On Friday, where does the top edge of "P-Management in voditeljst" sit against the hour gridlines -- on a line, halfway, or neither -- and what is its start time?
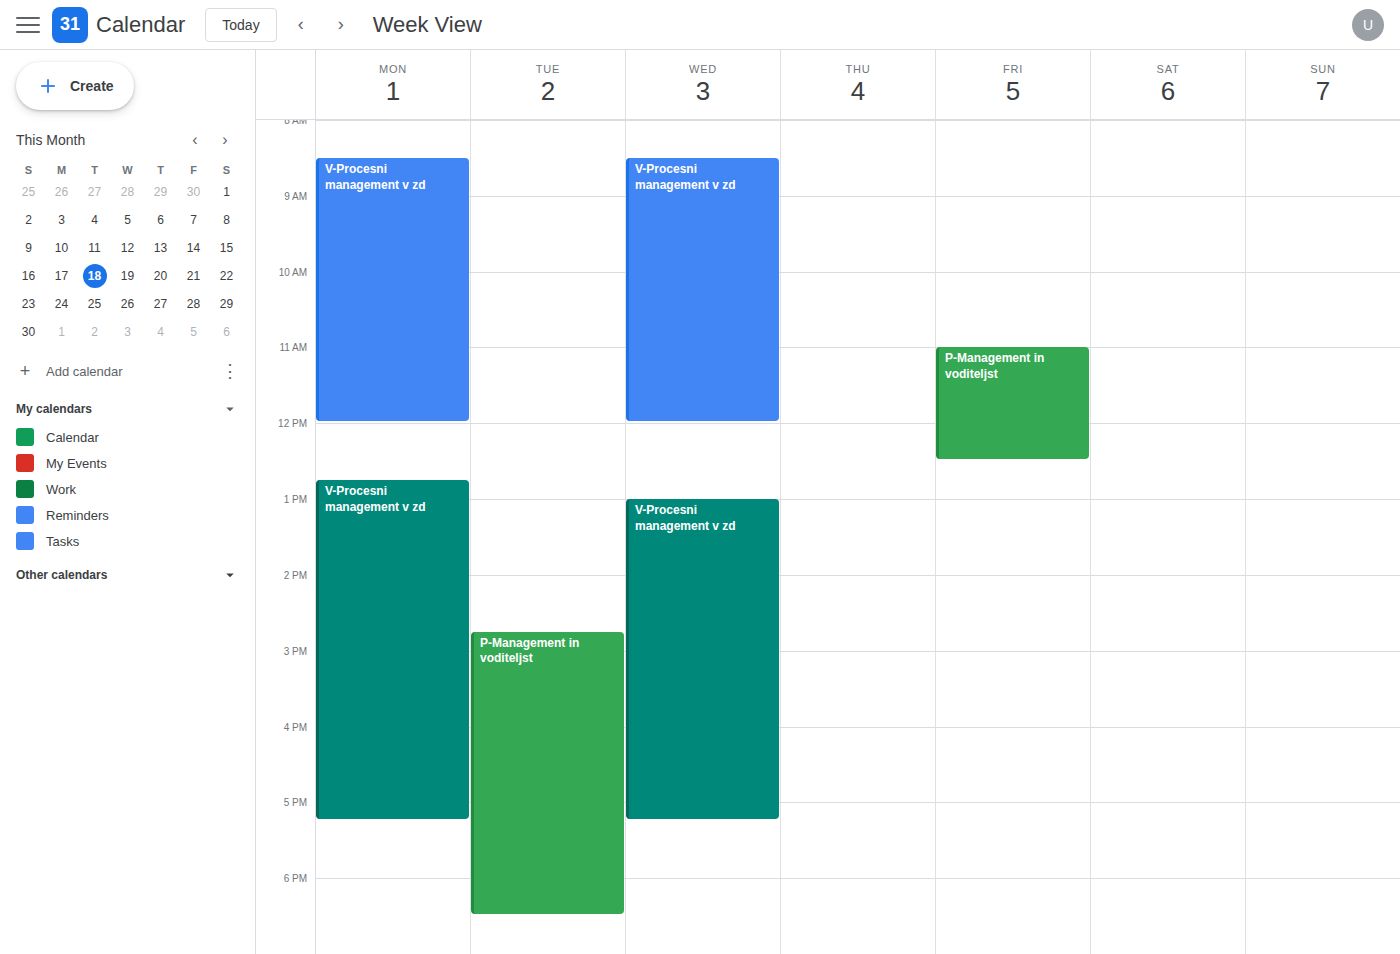
11:00 AM -- exactly on the 11 AM line.